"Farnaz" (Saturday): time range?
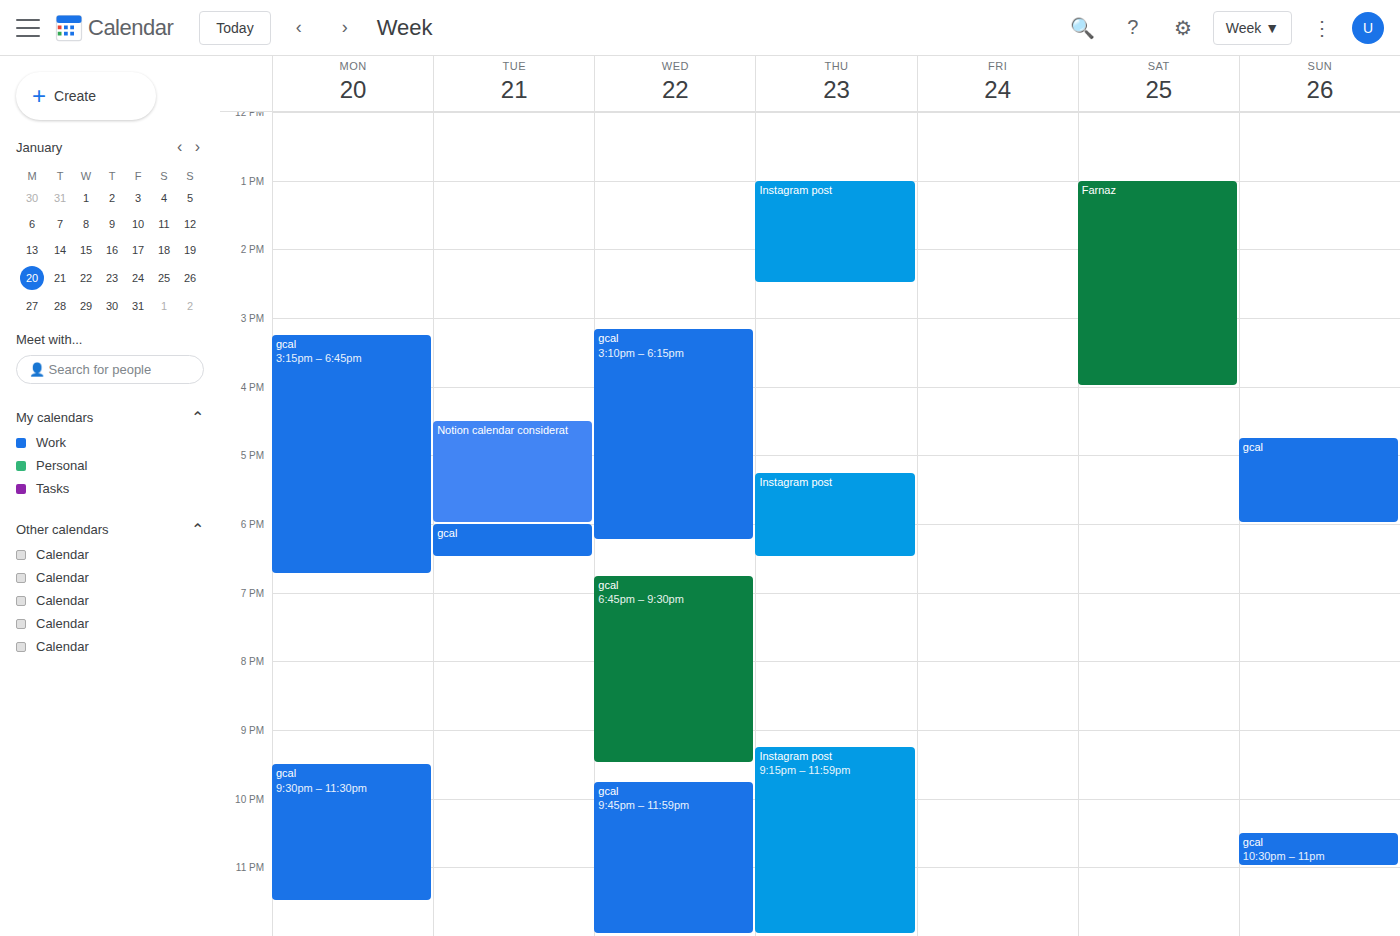
13:00 to 16:00